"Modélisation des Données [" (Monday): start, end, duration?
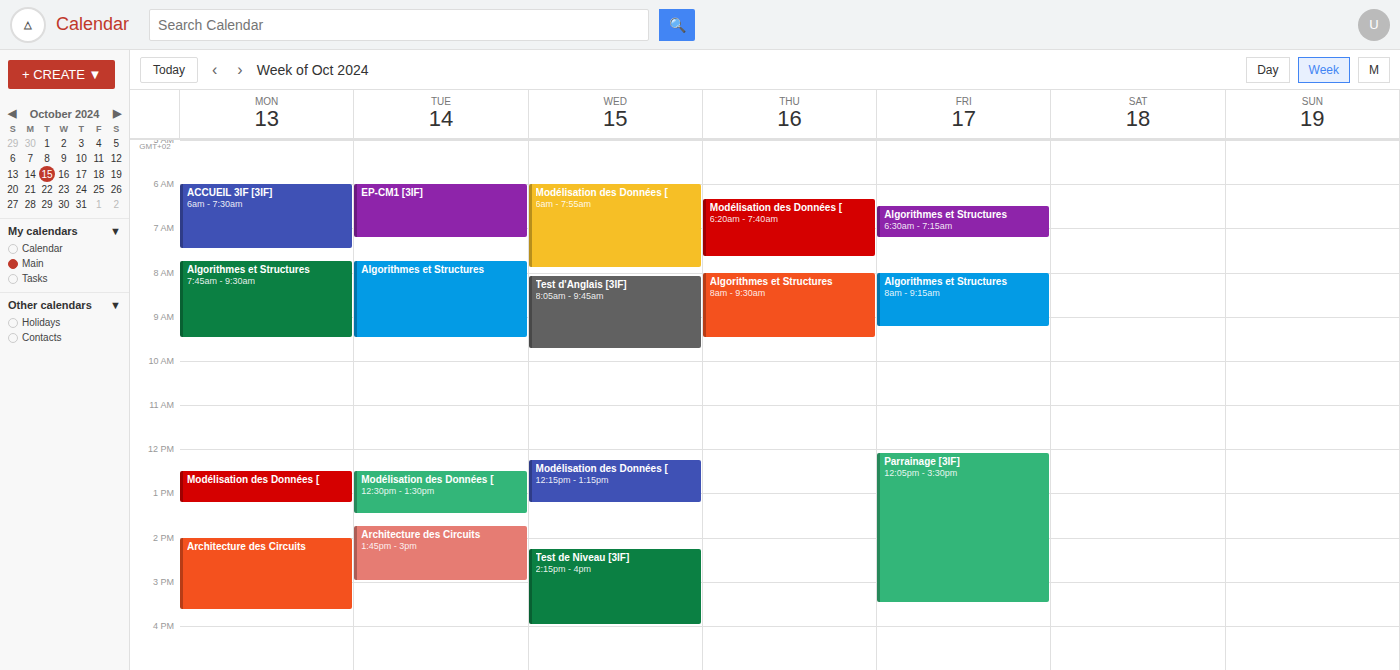
12:30 PM to 1:15 PM, 45 minutes